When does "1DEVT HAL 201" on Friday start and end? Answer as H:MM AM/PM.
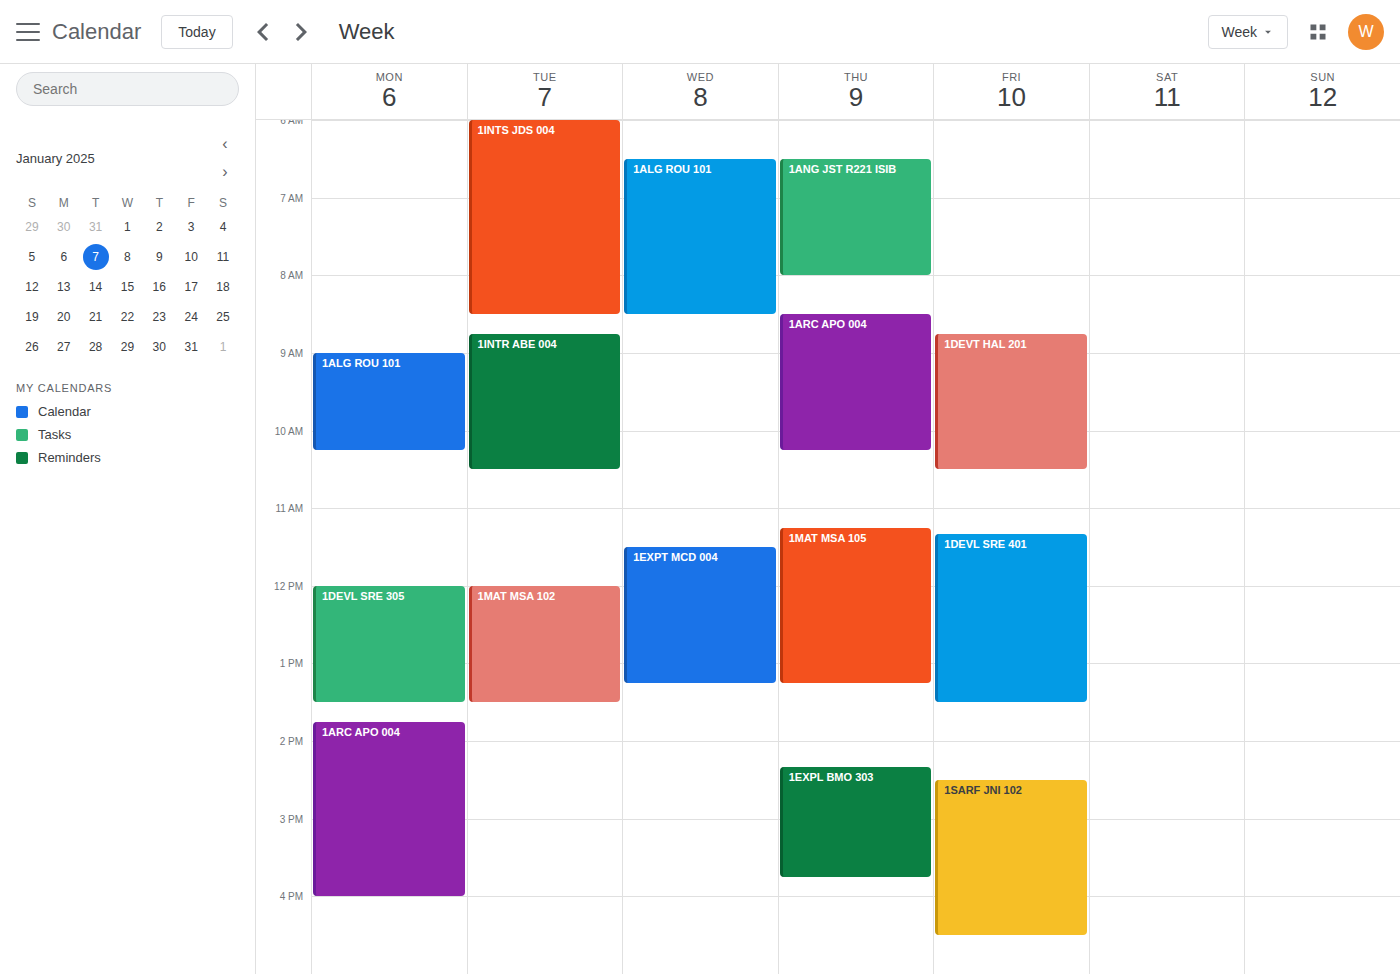
8:45 AM to 10:30 AM